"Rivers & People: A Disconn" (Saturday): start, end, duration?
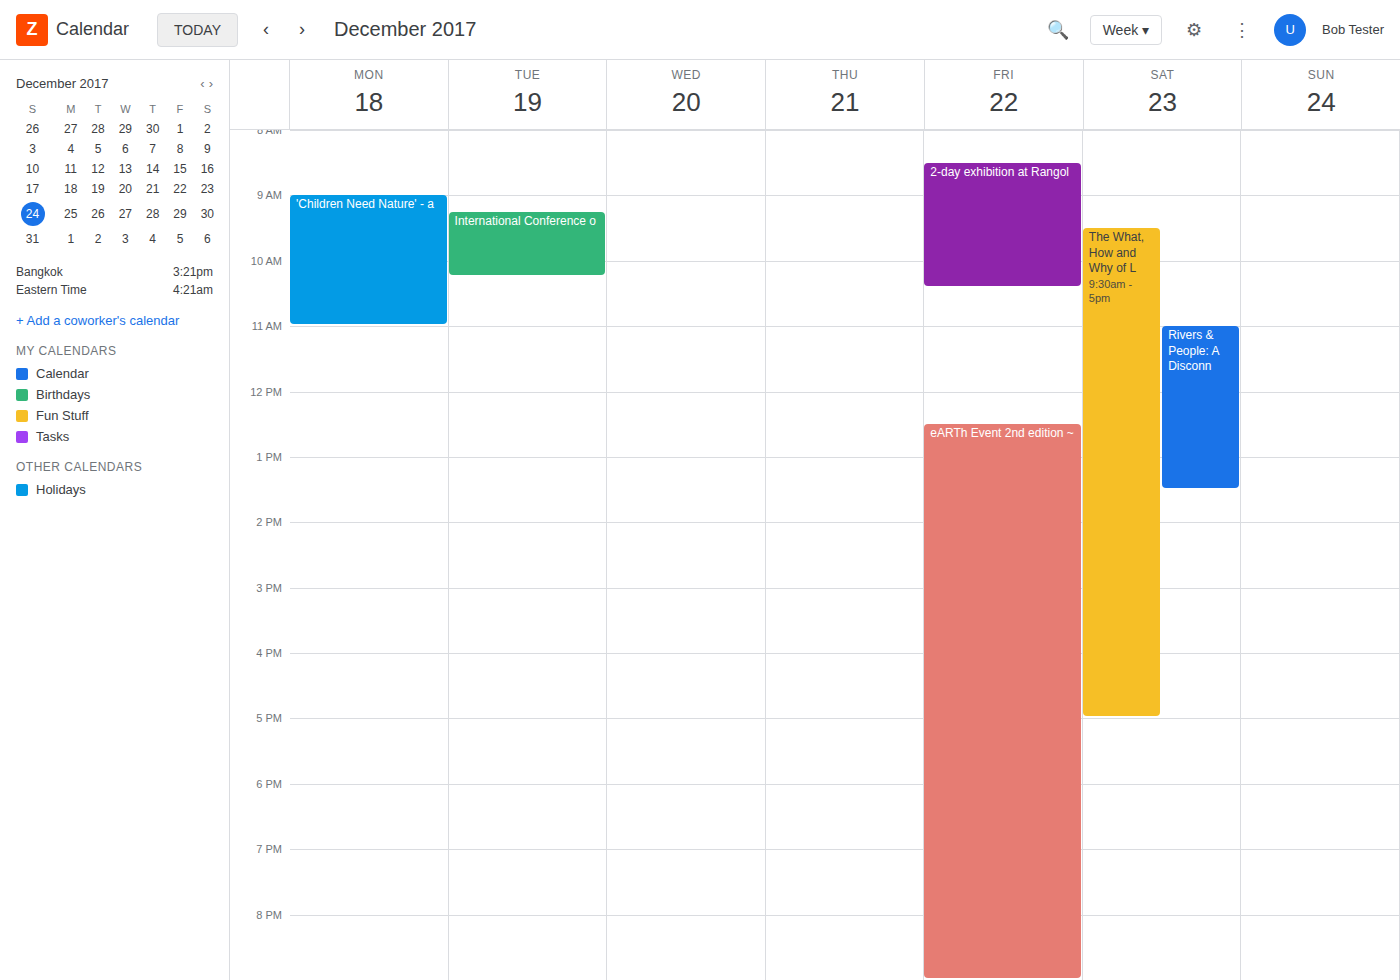
11:00 AM to 1:30 PM, 2 hours 30 minutes